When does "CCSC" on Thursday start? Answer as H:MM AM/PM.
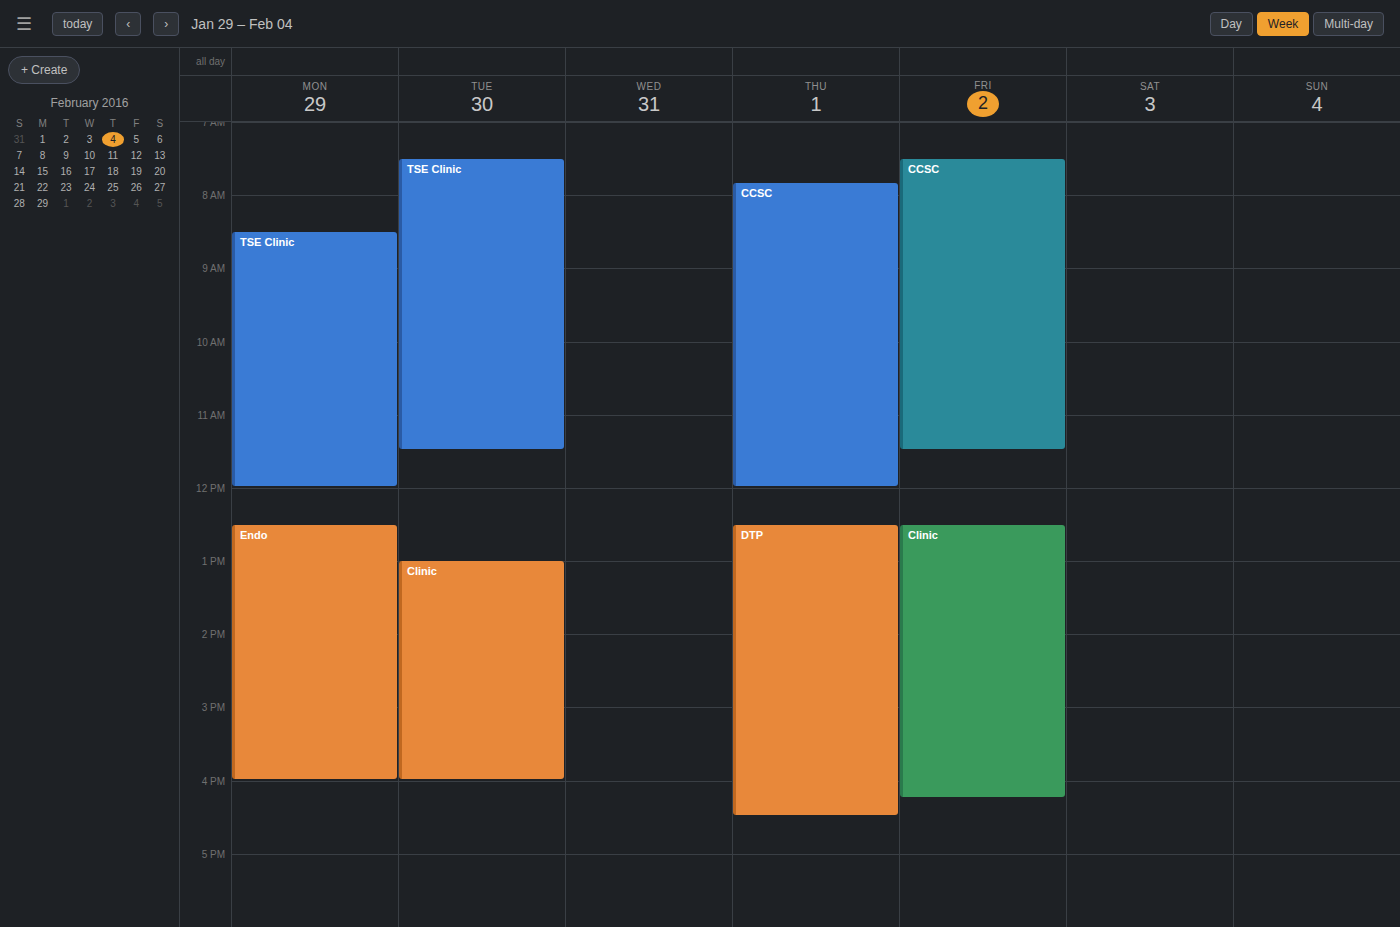
7:50 AM